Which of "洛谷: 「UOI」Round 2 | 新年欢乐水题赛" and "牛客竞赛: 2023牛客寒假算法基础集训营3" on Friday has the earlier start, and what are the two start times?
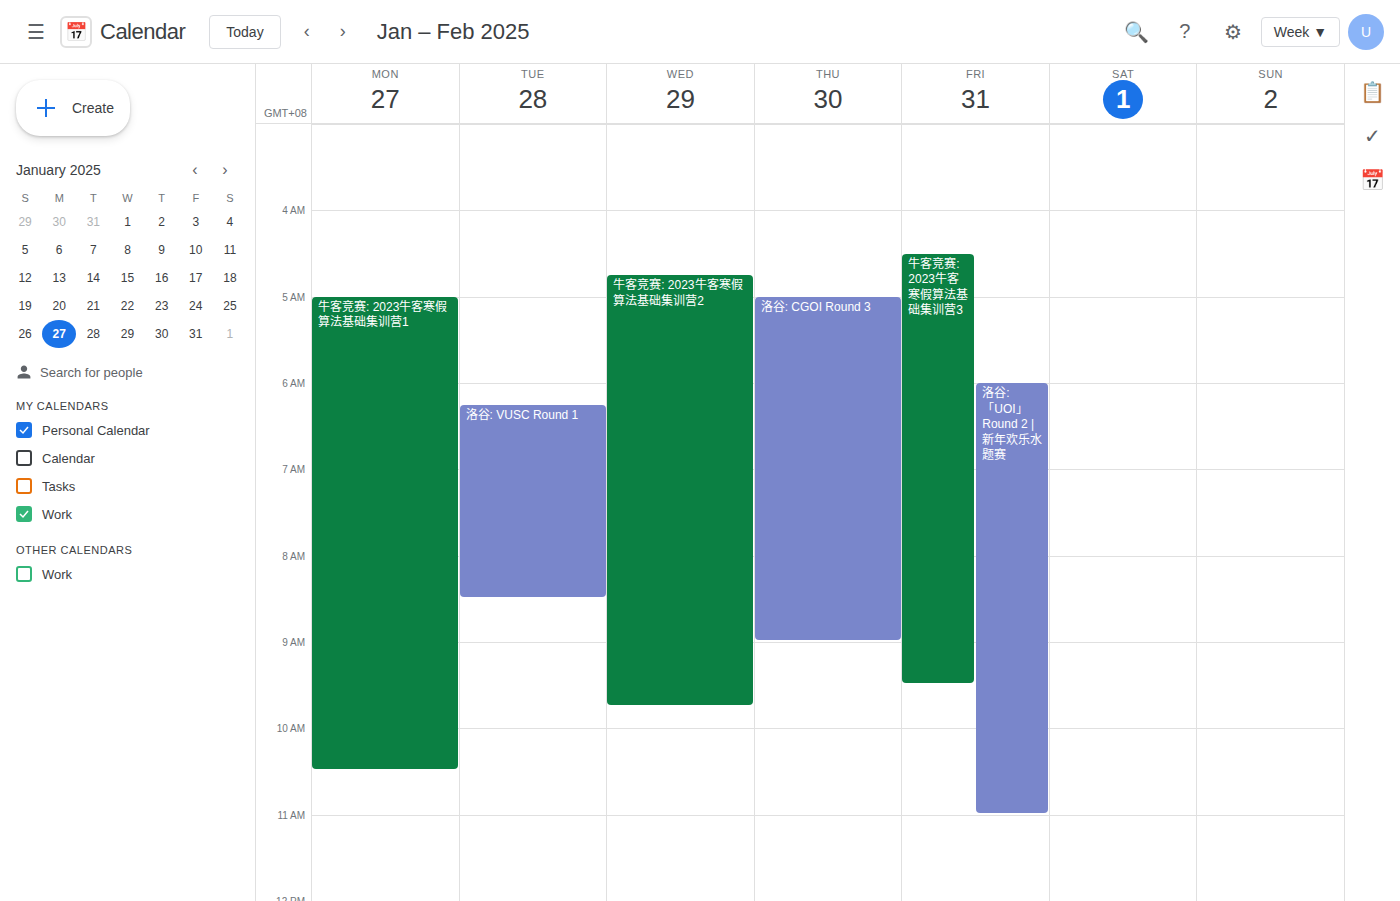
"牛客竞赛: 2023牛客寒假算法基础集训营3" 4:30 AM; "洛谷: 「UOI」Round 2 | 新年欢乐水题赛" 6:00 AM.